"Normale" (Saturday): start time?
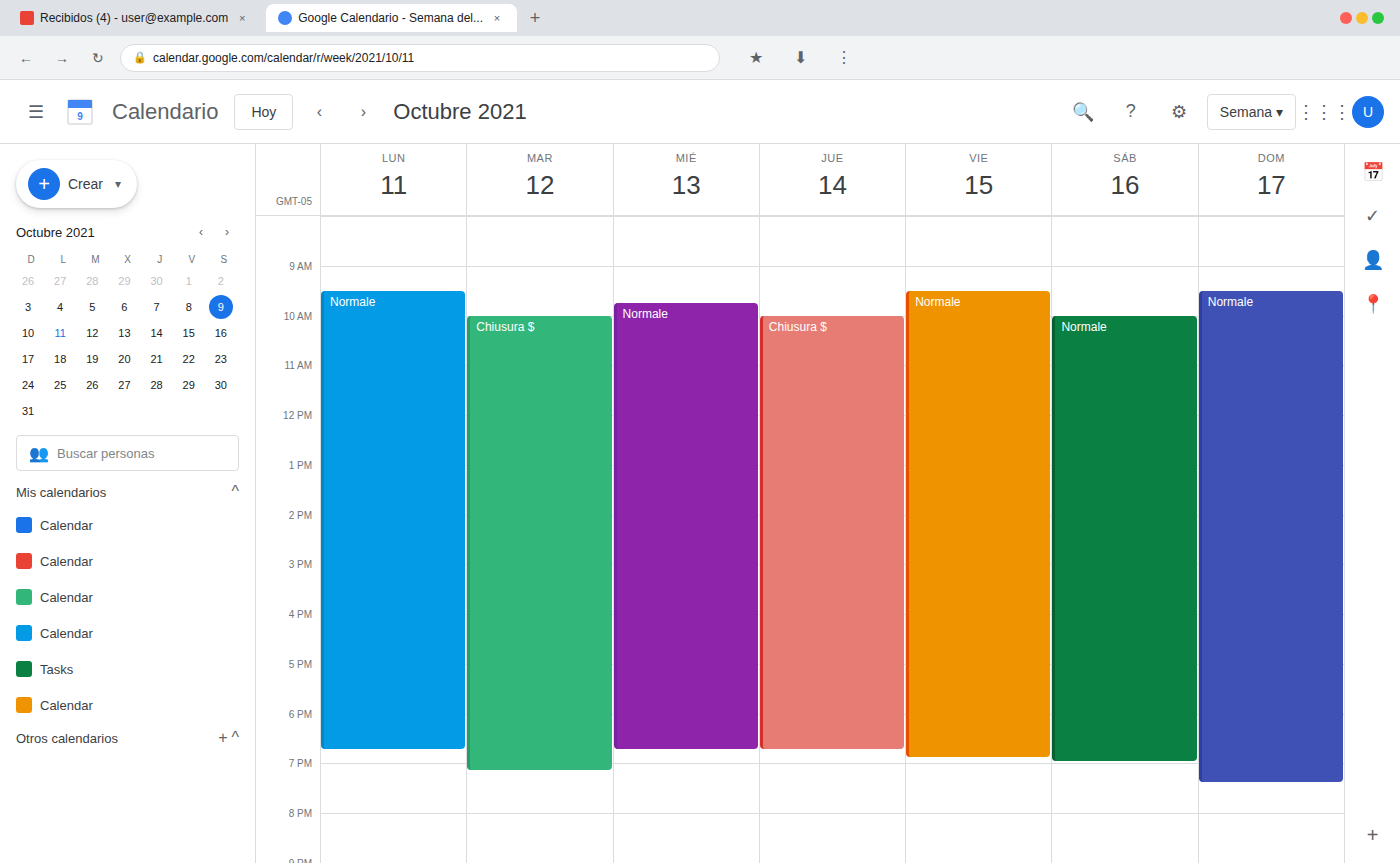
10:00 AM